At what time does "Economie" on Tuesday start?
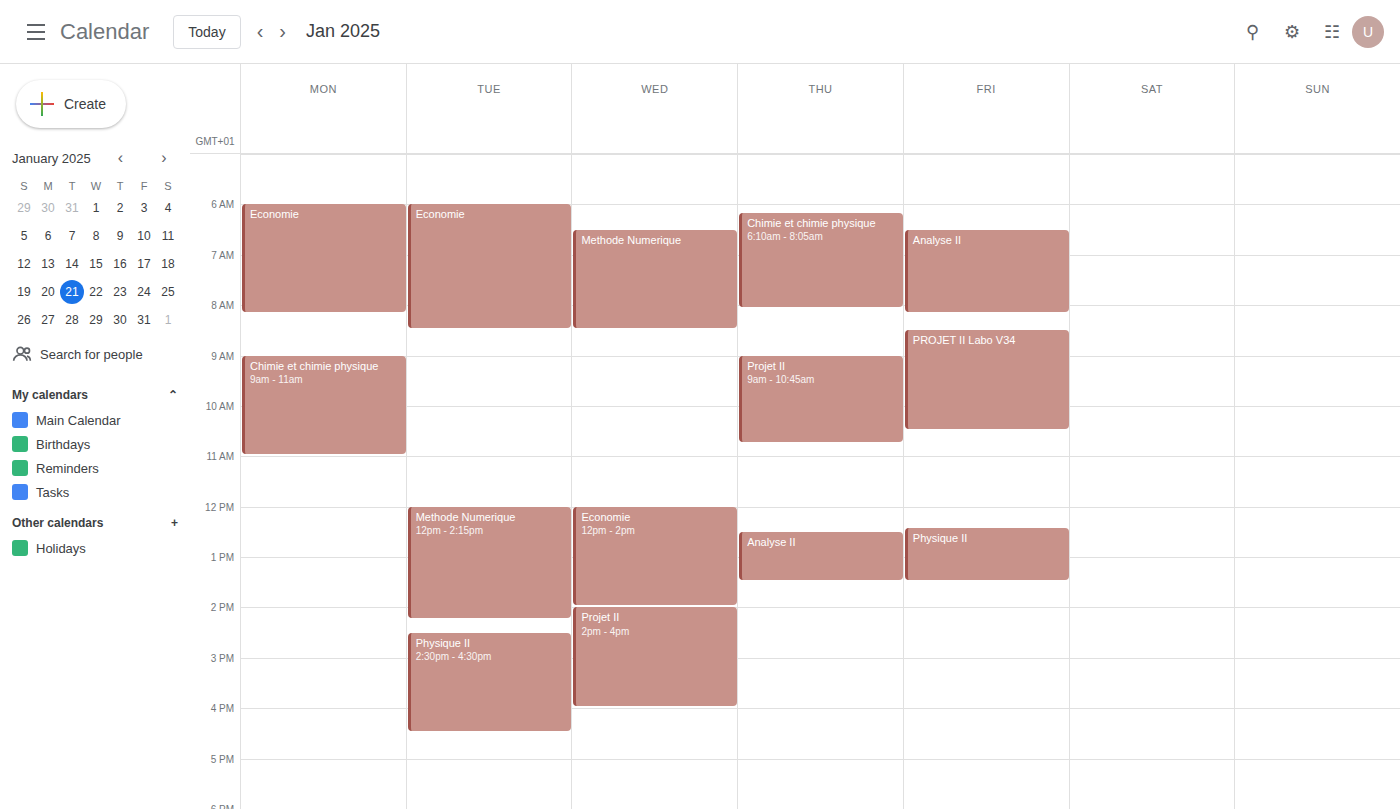
06:00